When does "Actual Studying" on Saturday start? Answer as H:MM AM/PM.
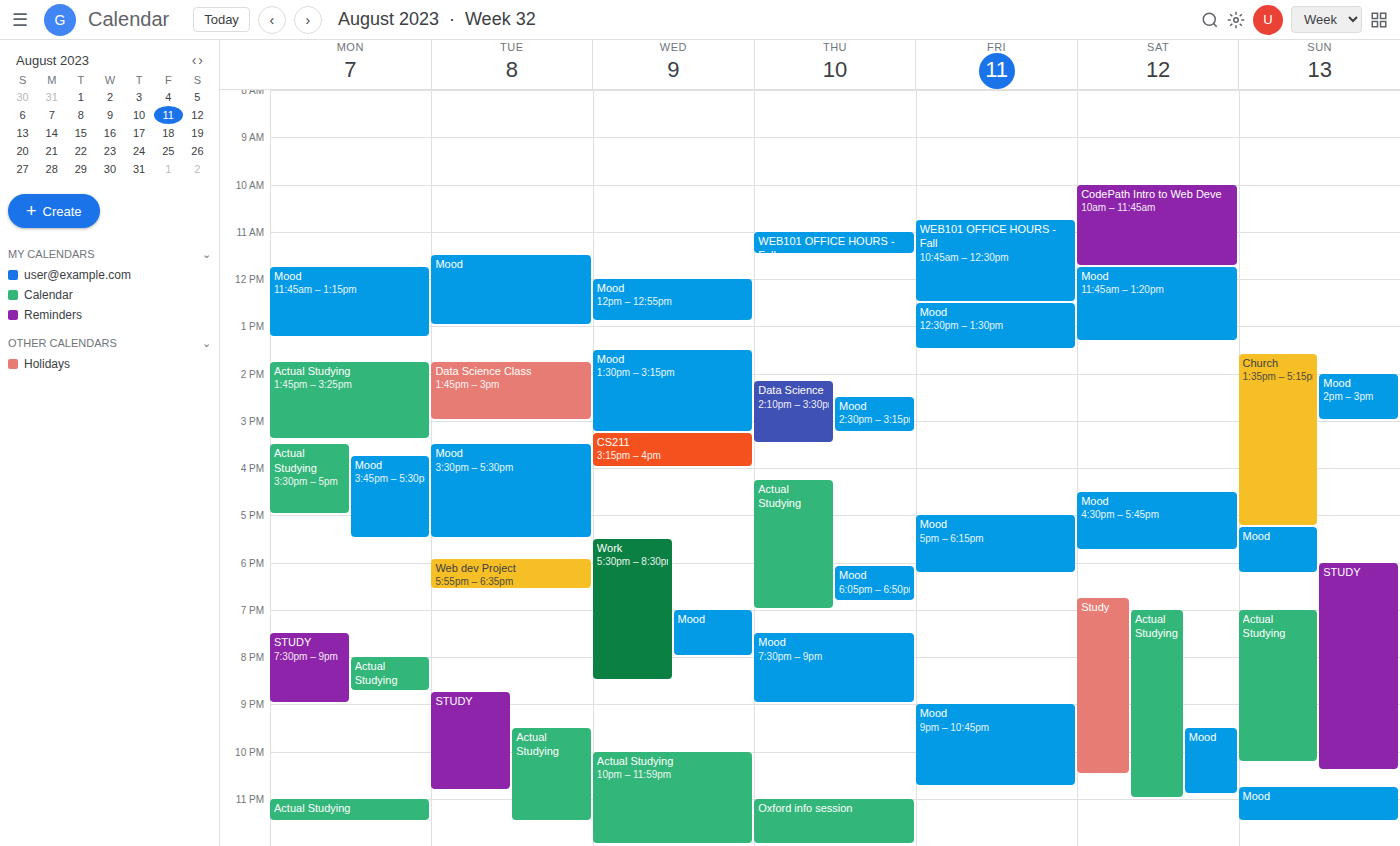
7:00 PM